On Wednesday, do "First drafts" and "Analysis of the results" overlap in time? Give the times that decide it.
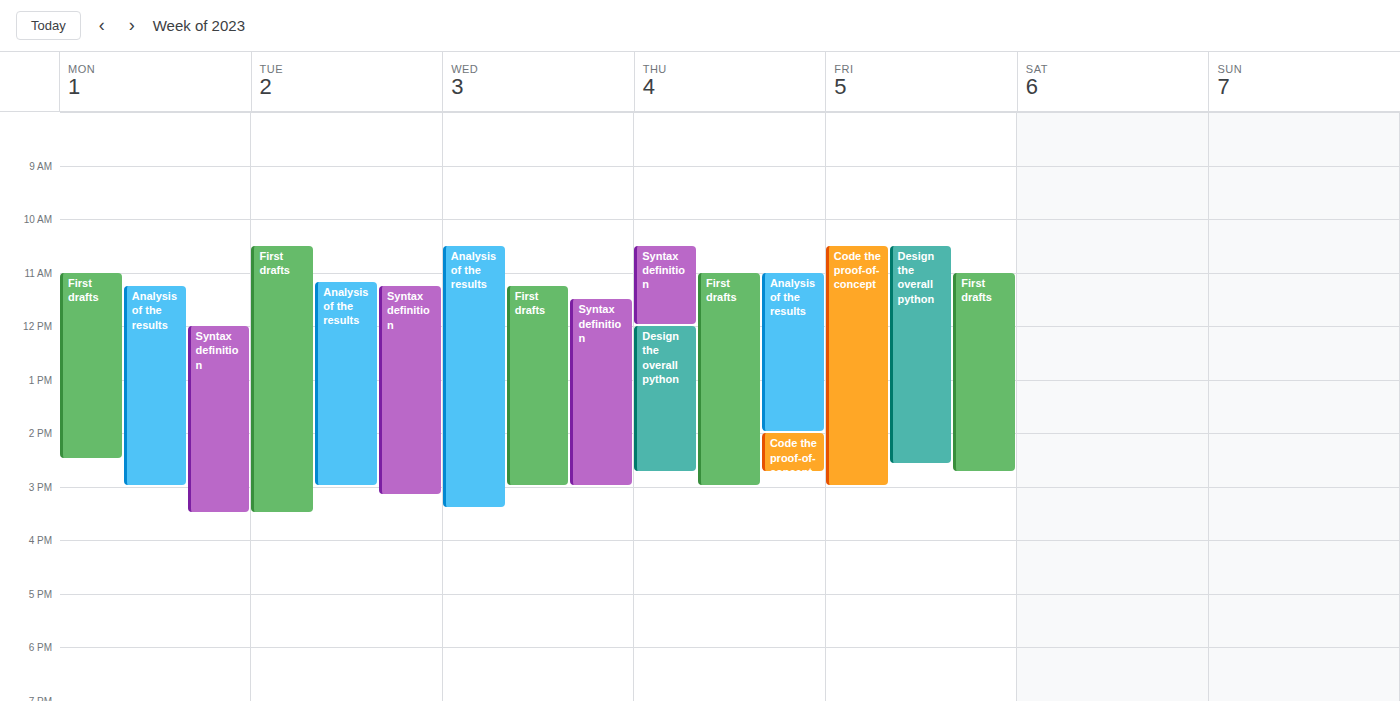
"First drafts" runs 11:15 AM to 3:00 PM, inside "Analysis of the results" -- they overlap.